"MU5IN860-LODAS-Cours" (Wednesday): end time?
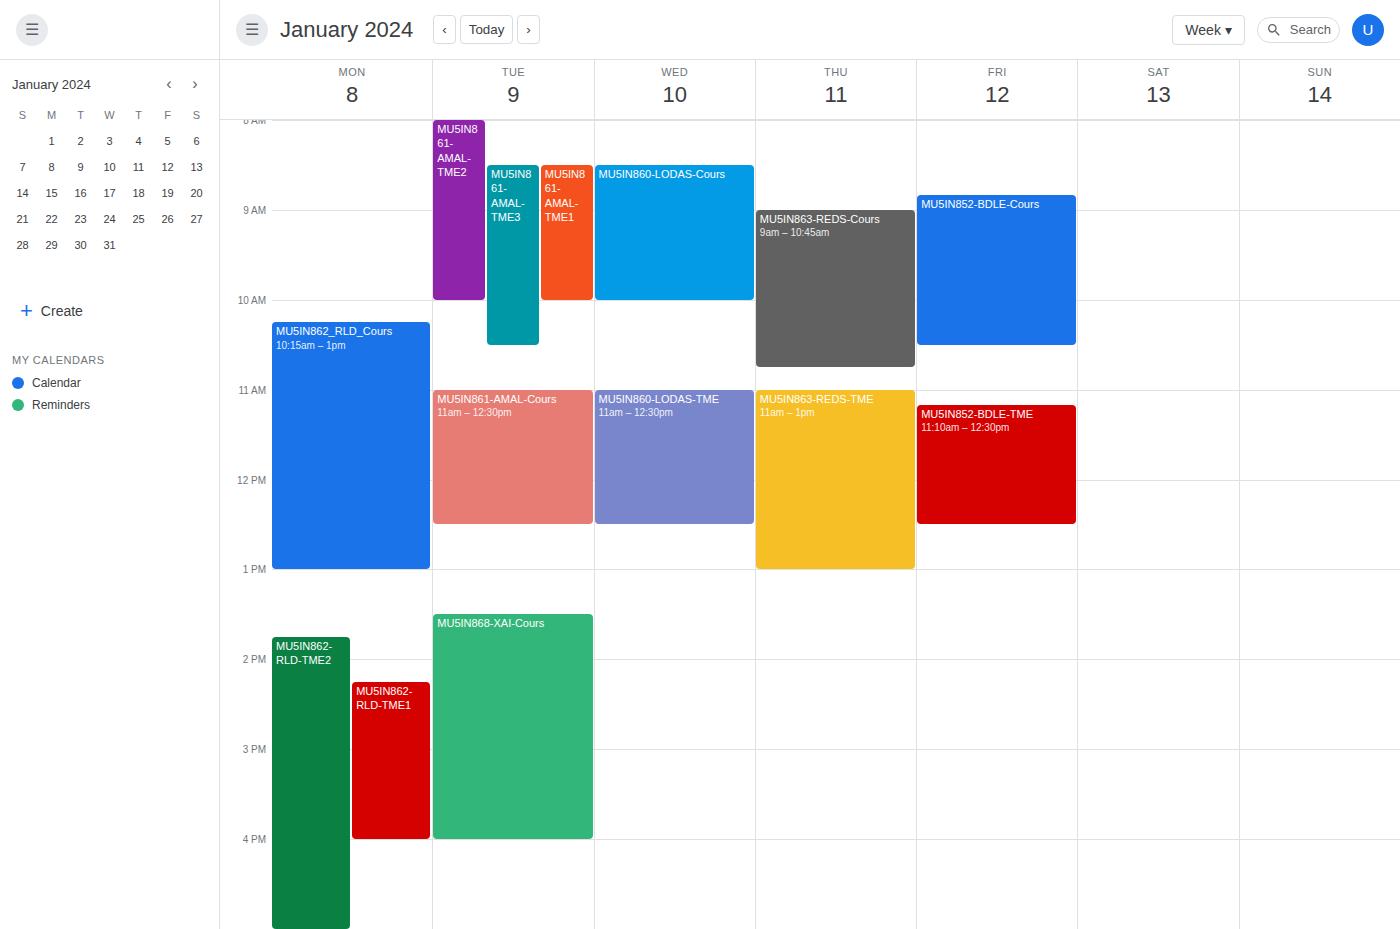
10:00 AM